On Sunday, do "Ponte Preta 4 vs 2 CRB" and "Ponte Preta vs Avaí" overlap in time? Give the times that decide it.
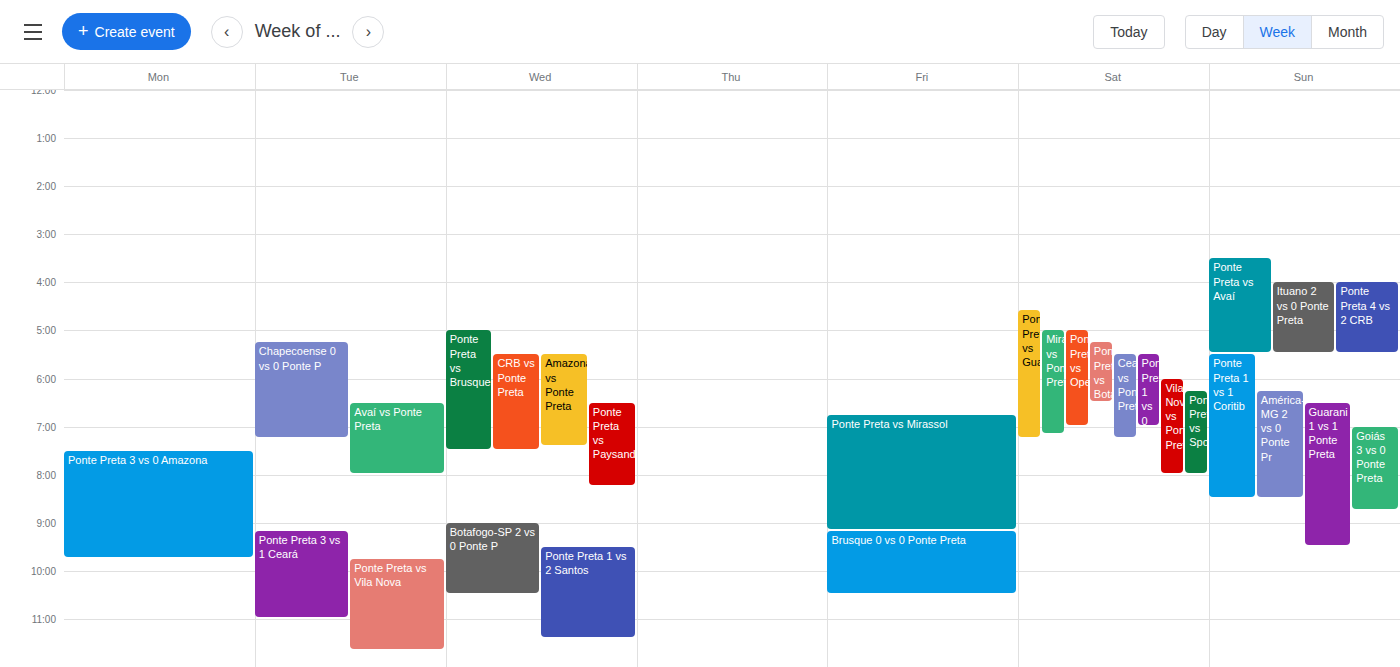
"Ponte Preta 4 vs 2 CRB" runs 4:00 PM to 5:30 PM, inside "Ponte Preta vs Avaí" -- they overlap.